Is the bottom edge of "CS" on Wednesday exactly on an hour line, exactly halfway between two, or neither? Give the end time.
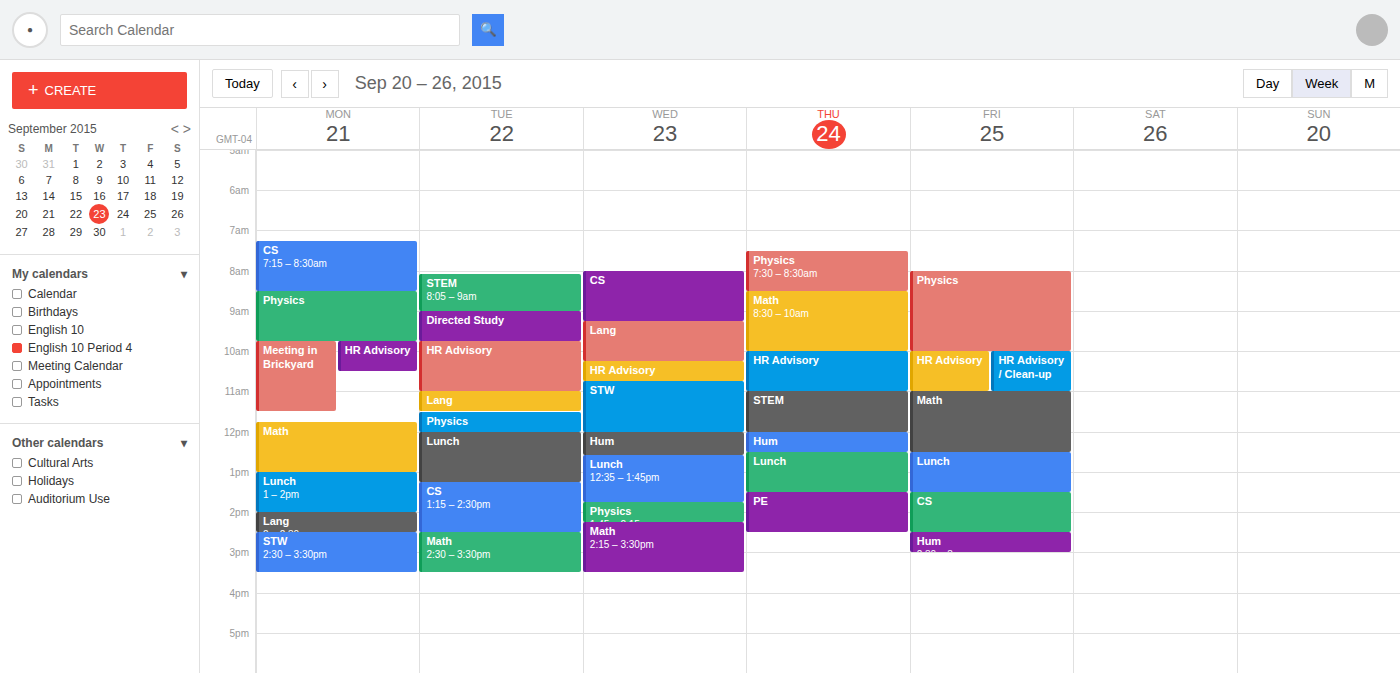
9:15 AM -- neither: a quarter of the way from the 9 AM line to the 10 AM line.